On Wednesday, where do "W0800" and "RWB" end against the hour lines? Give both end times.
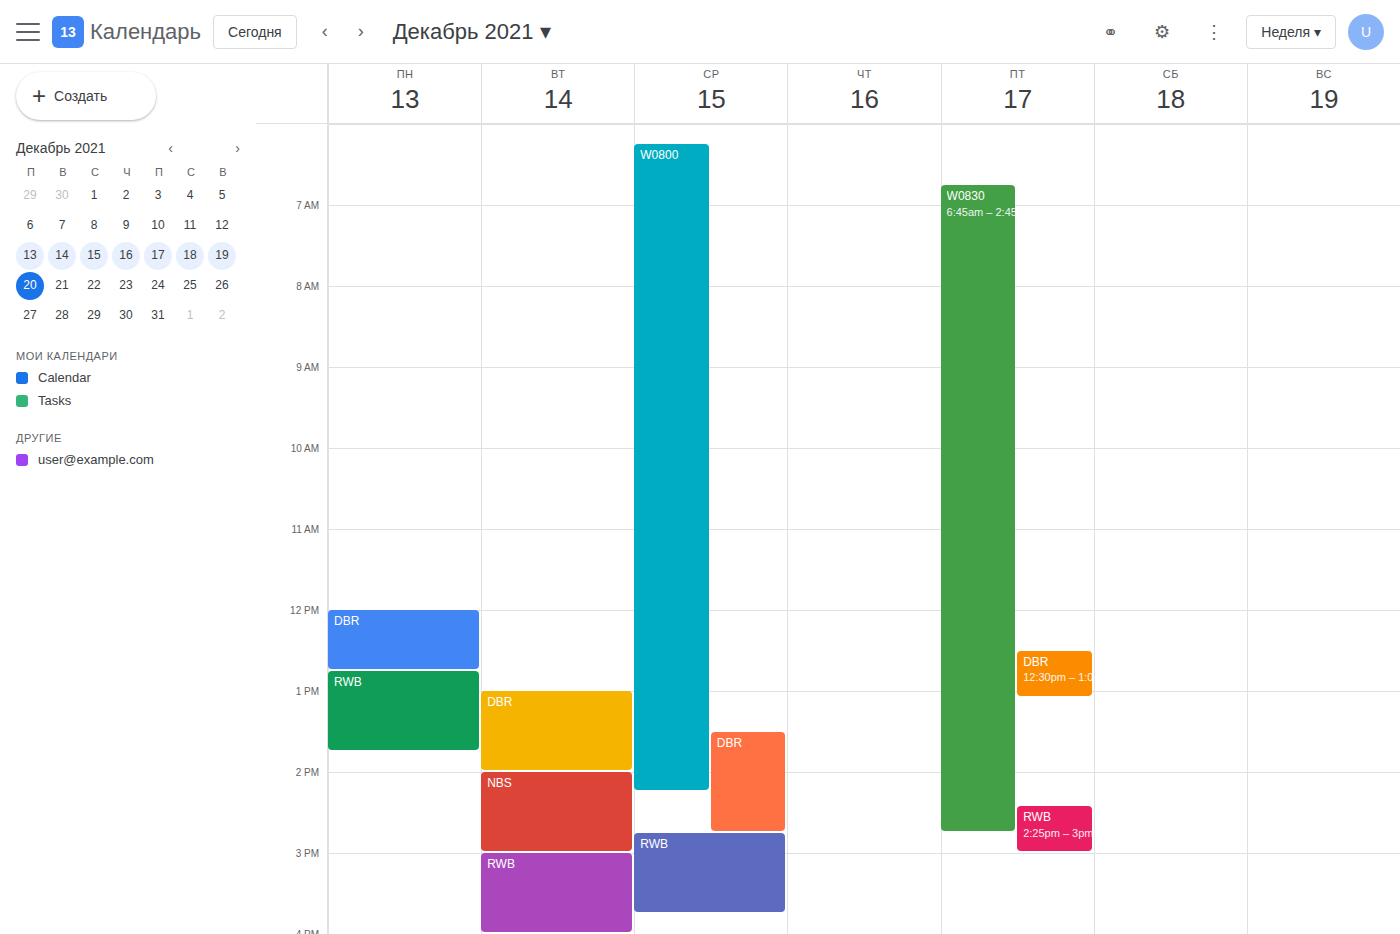
"W0800": 2:15 PM, neither: a quarter of the way from the 2 PM line to the 3 PM line. "RWB": 3:45 PM, neither: three quarters of the way from the 3 PM line to the 4 PM line.